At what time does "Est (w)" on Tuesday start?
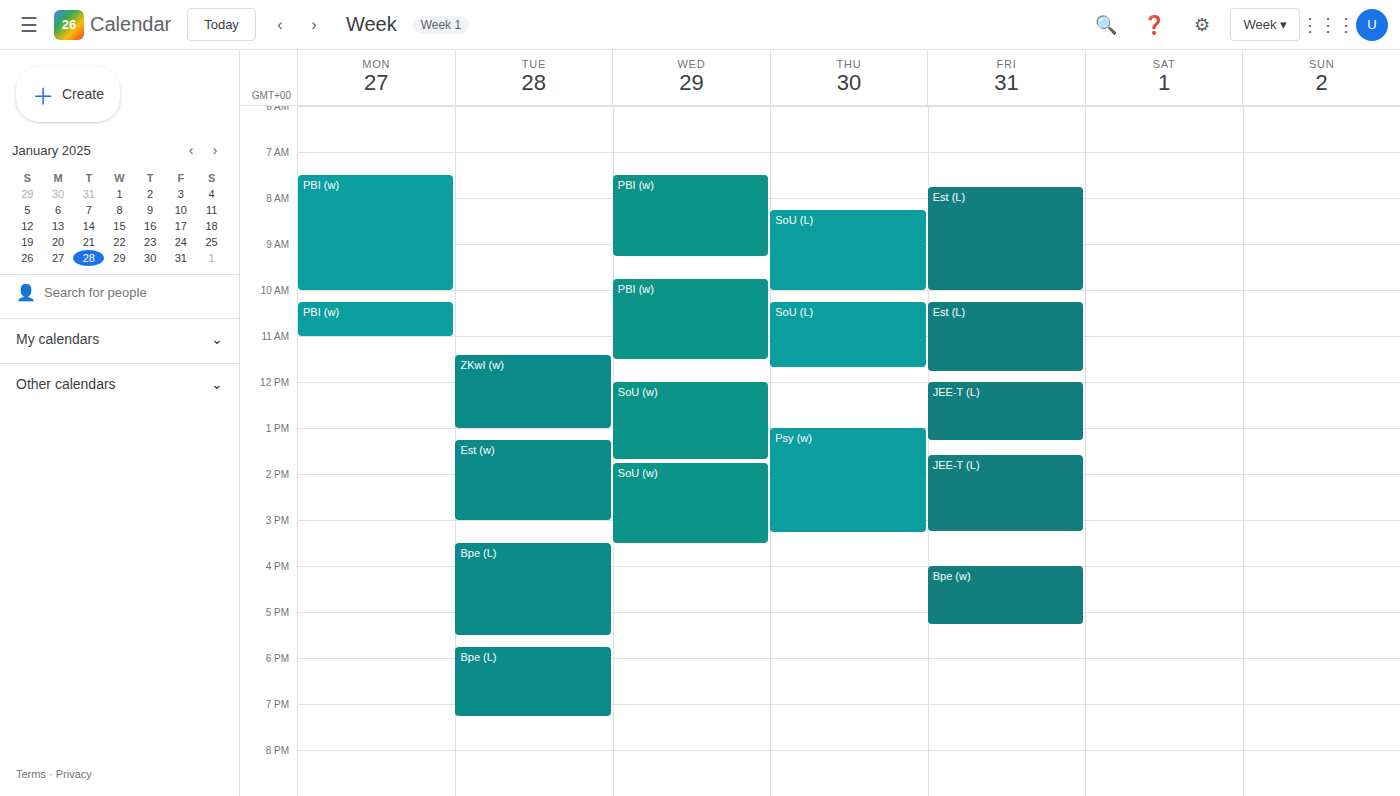
1:15 PM